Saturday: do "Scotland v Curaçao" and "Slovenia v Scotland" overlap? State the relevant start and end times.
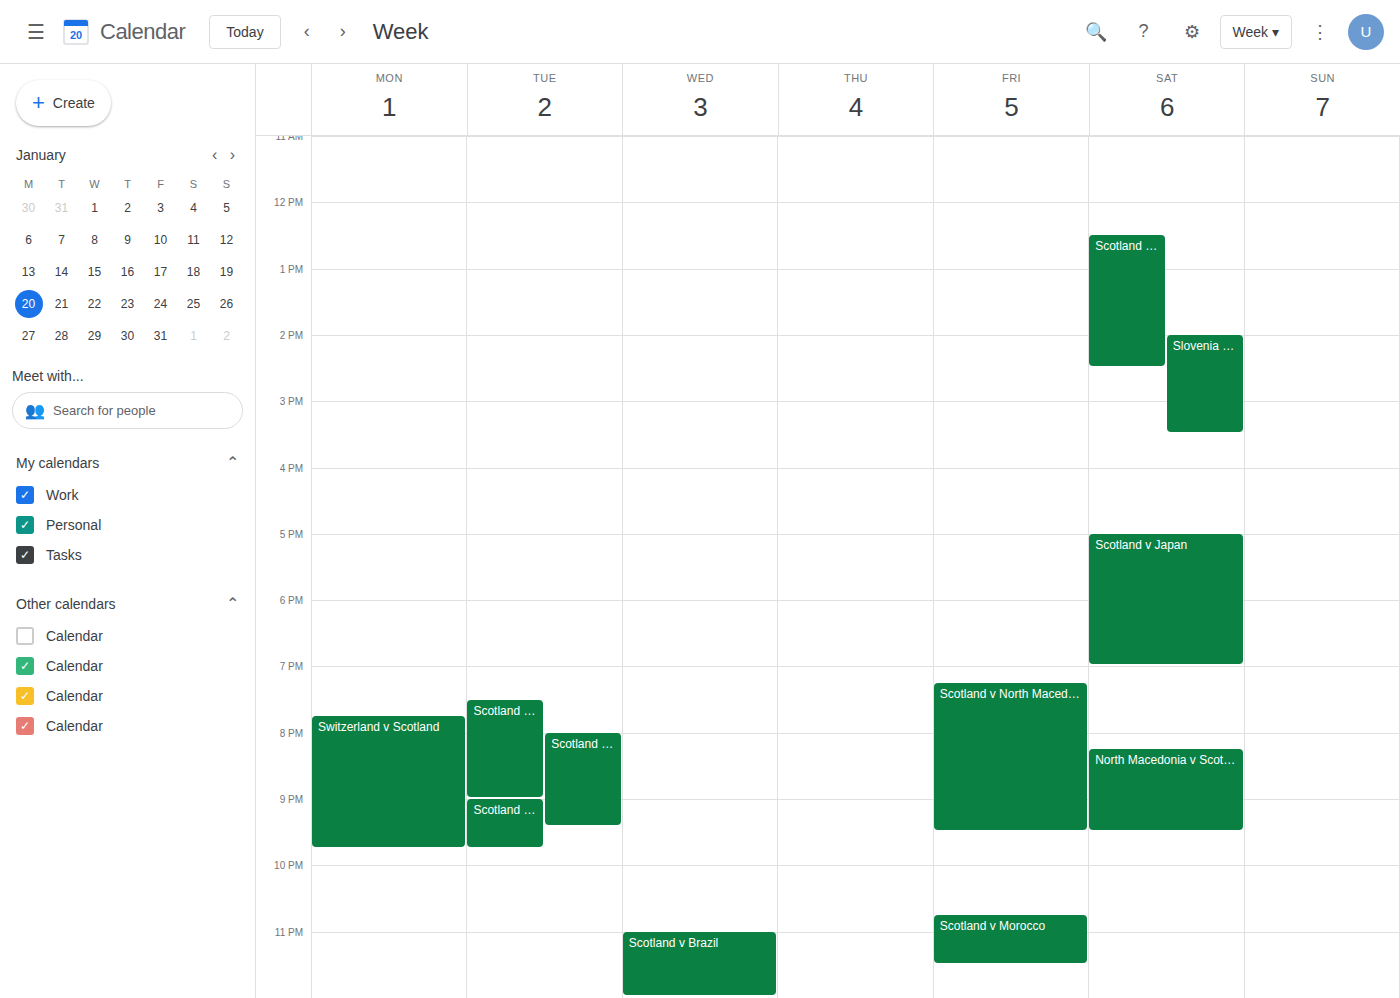
"Slovenia v Scotland" starts at 2:00 PM, before "Scotland v Curaçao" ends at 2:30 PM -- they overlap.